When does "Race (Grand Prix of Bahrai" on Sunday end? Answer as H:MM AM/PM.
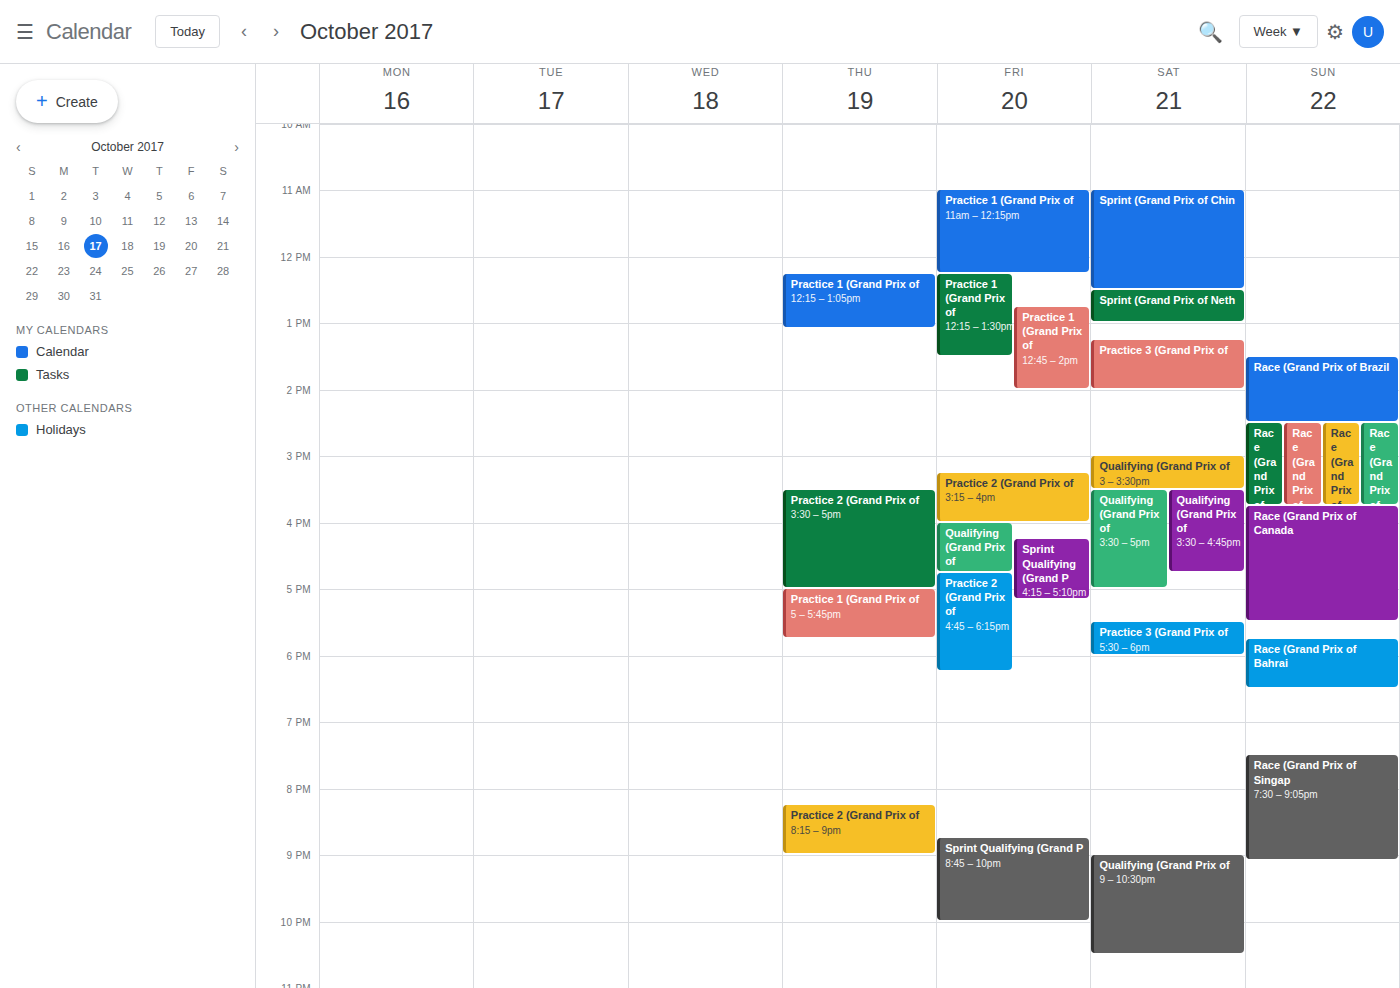
6:30 PM